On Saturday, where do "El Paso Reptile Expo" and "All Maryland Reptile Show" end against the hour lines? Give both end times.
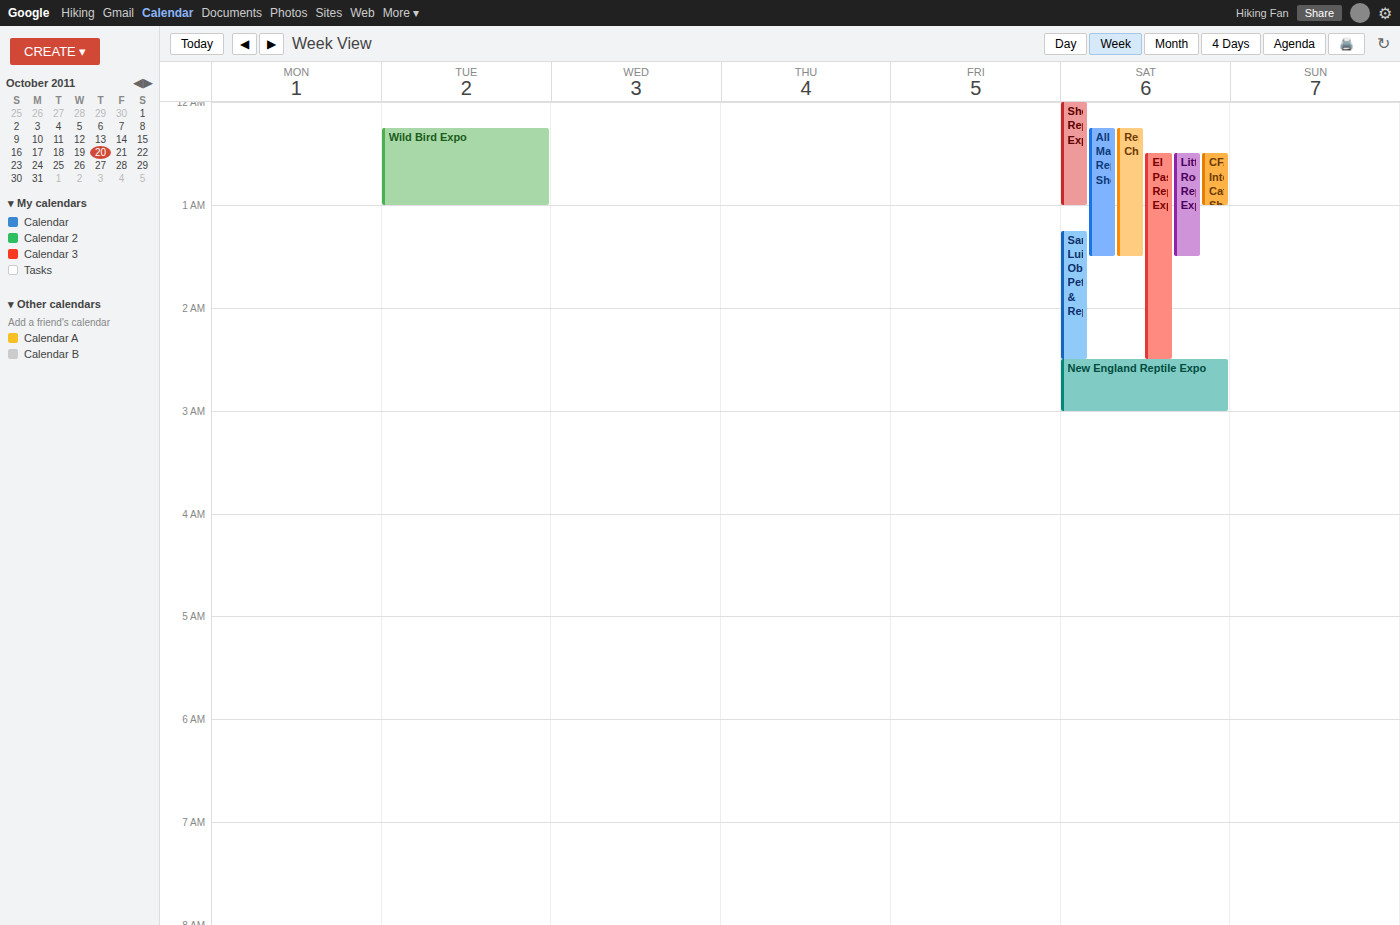
"El Paso Reptile Expo": 2:30 AM, halfway between the 2 AM and 3 AM lines. "All Maryland Reptile Show": 1:30 AM, halfway between the 1 AM and 2 AM lines.